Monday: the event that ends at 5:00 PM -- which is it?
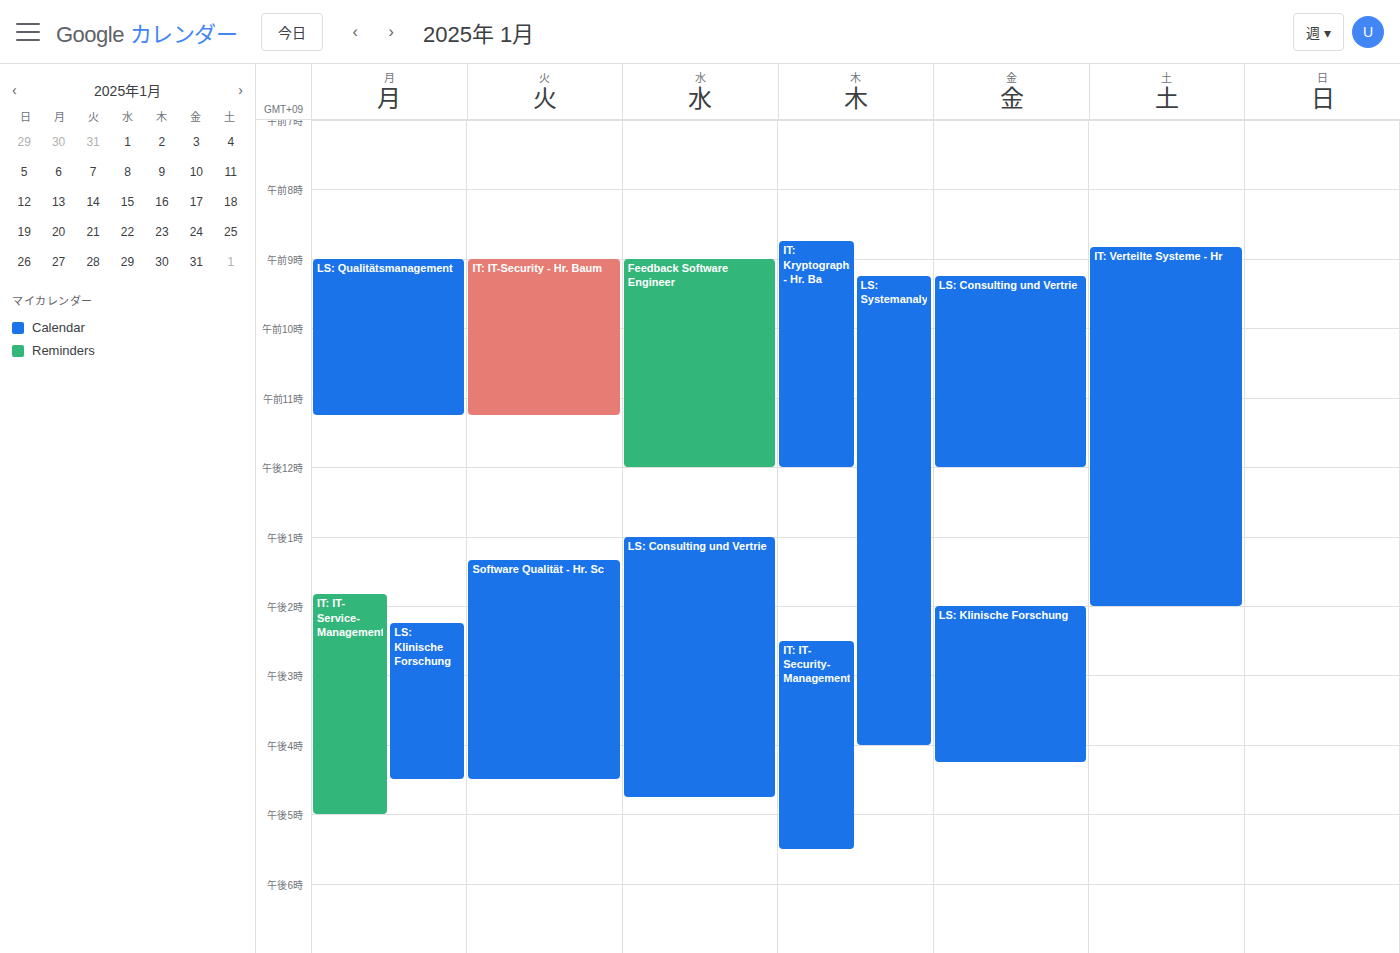
"IT: IT-Service-Management"